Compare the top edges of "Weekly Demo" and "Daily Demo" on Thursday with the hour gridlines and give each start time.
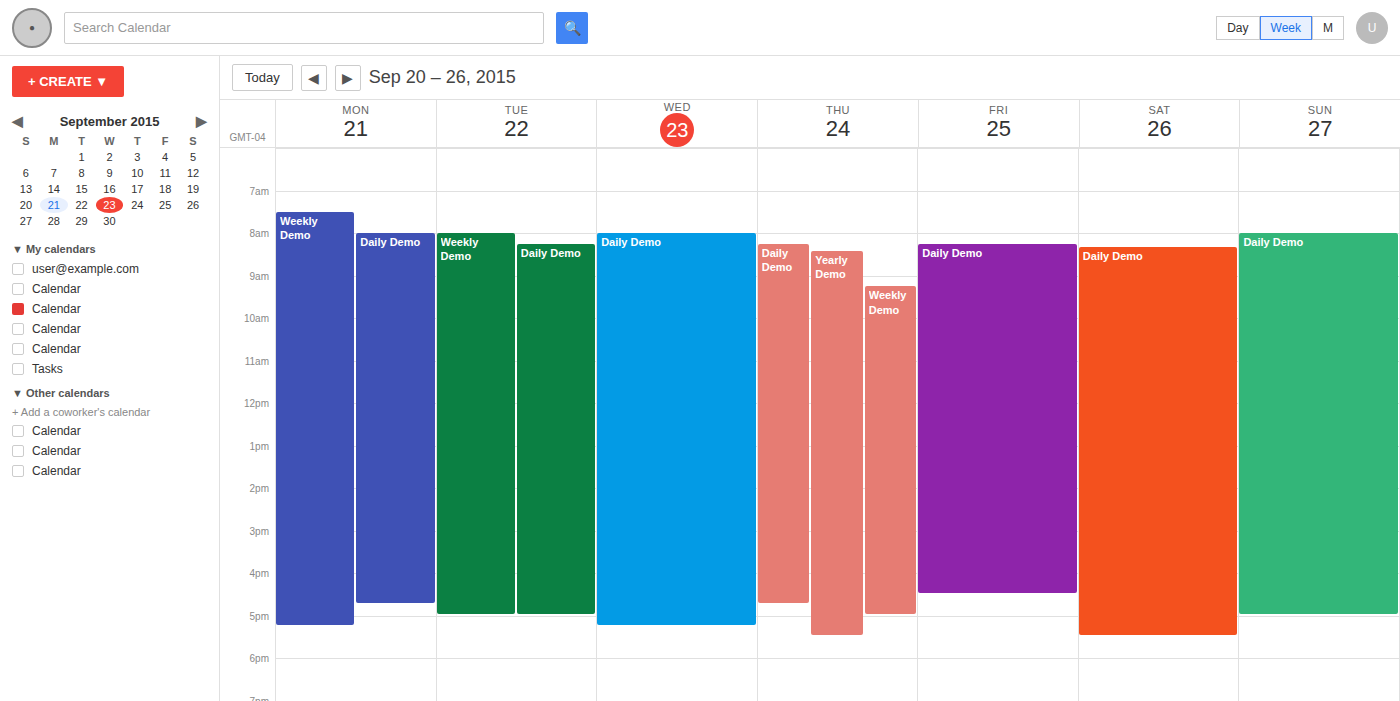
"Weekly Demo": 09:15, neither: a quarter of the way from the 09:00 line to the 10:00 line. "Daily Demo": 08:15, neither: a quarter of the way from the 08:00 line to the 09:00 line.